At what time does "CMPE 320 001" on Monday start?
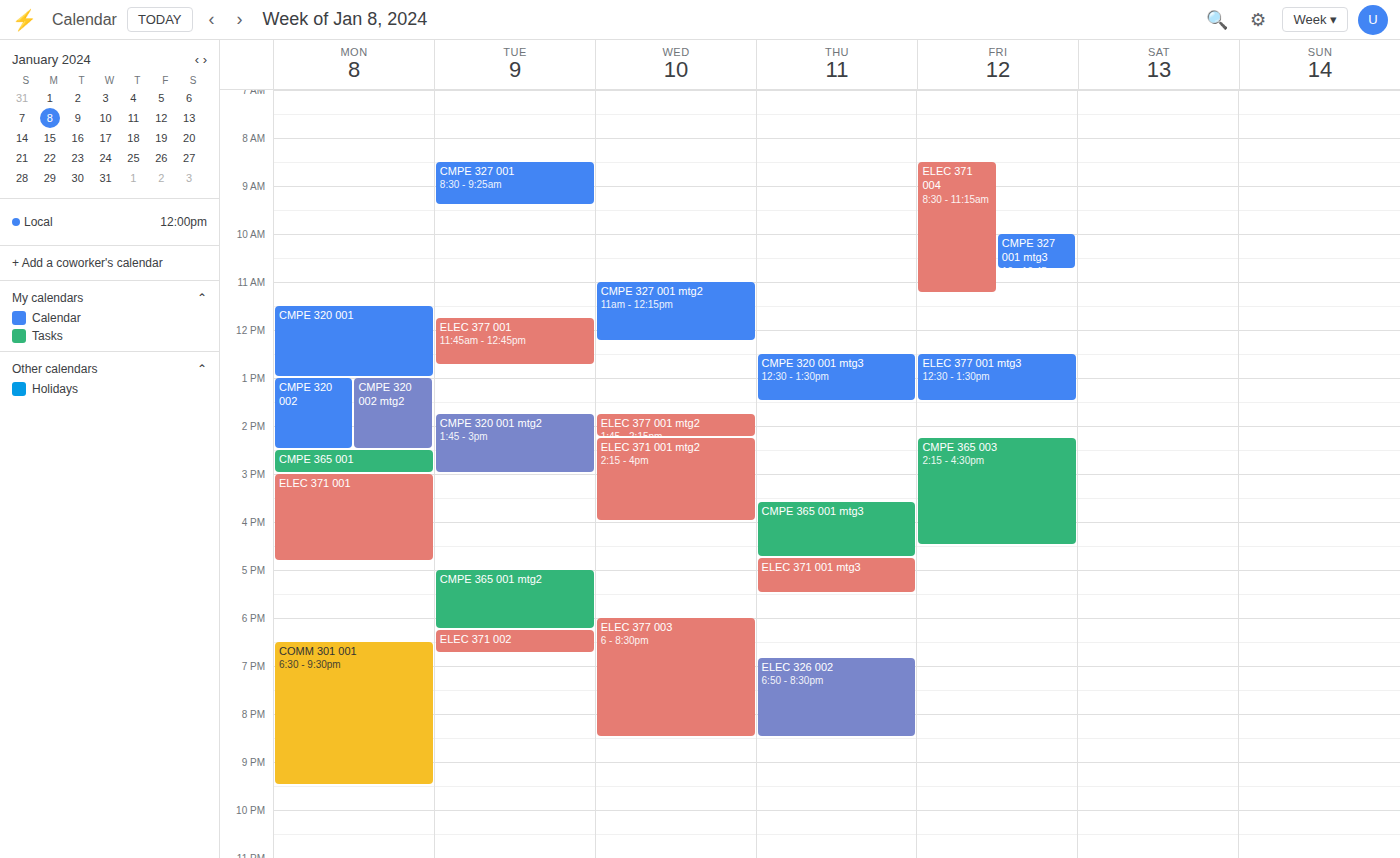
11:30 AM